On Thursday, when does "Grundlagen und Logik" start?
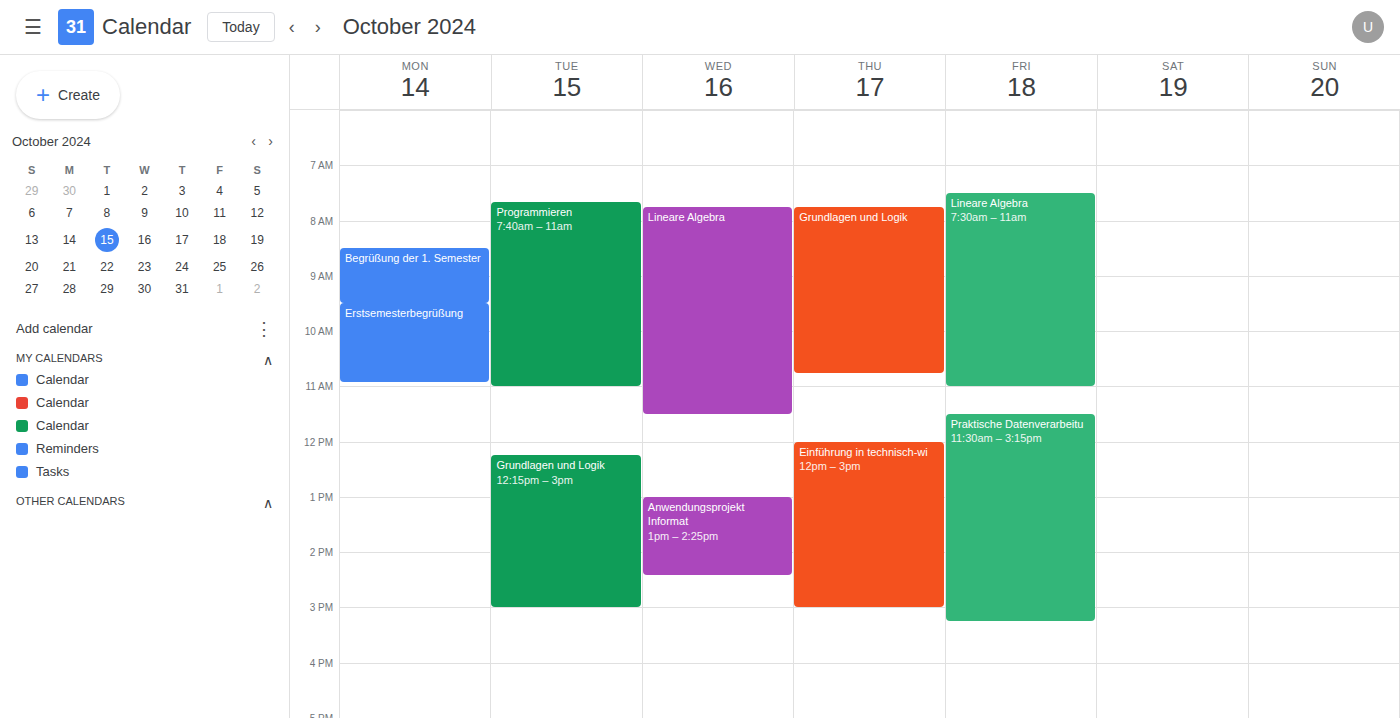
7:45 AM